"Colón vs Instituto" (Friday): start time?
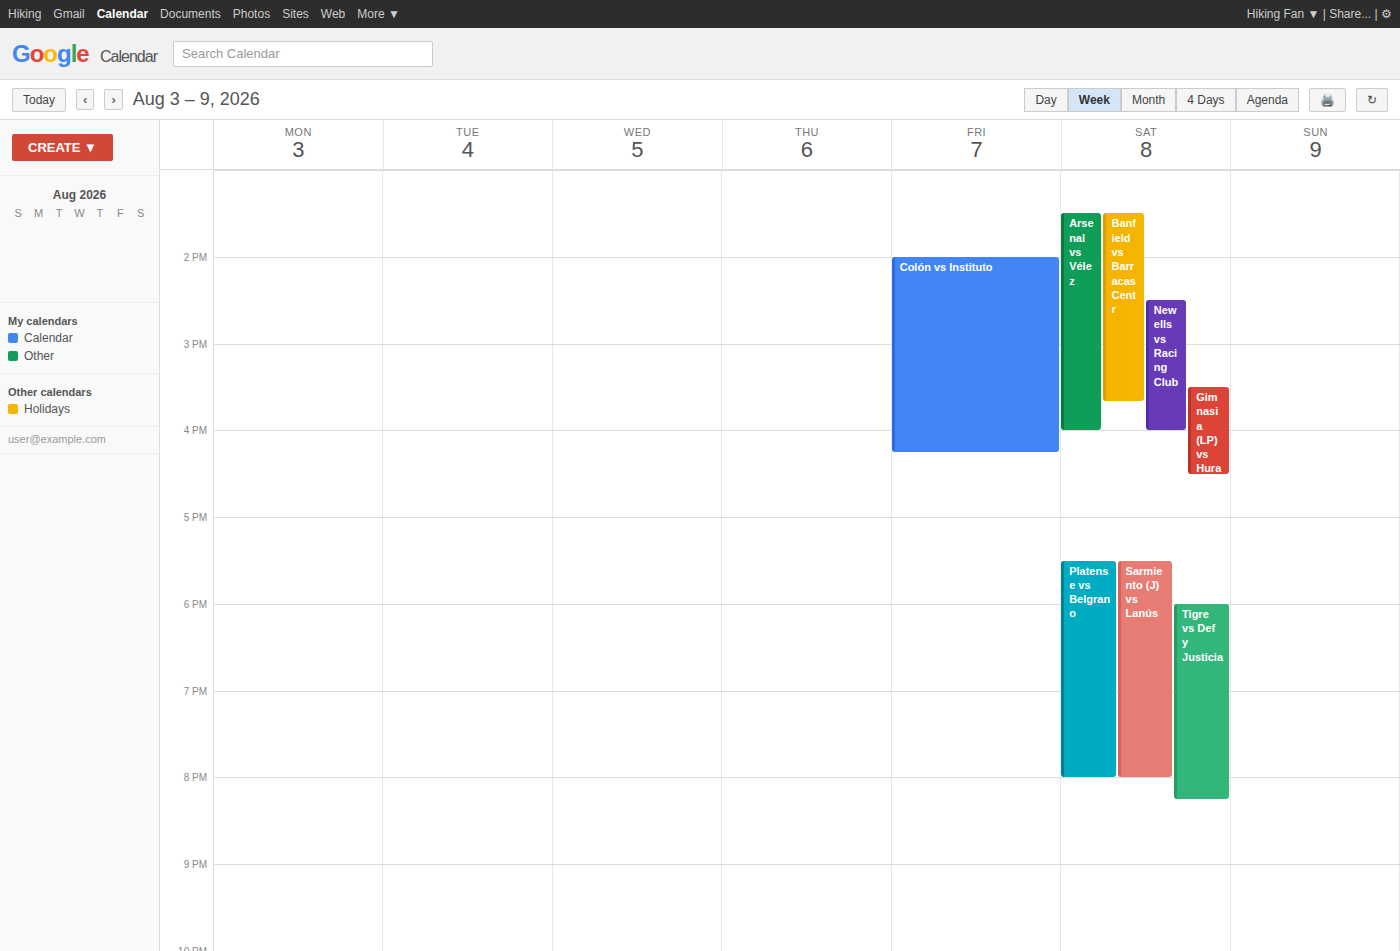
2:00 PM